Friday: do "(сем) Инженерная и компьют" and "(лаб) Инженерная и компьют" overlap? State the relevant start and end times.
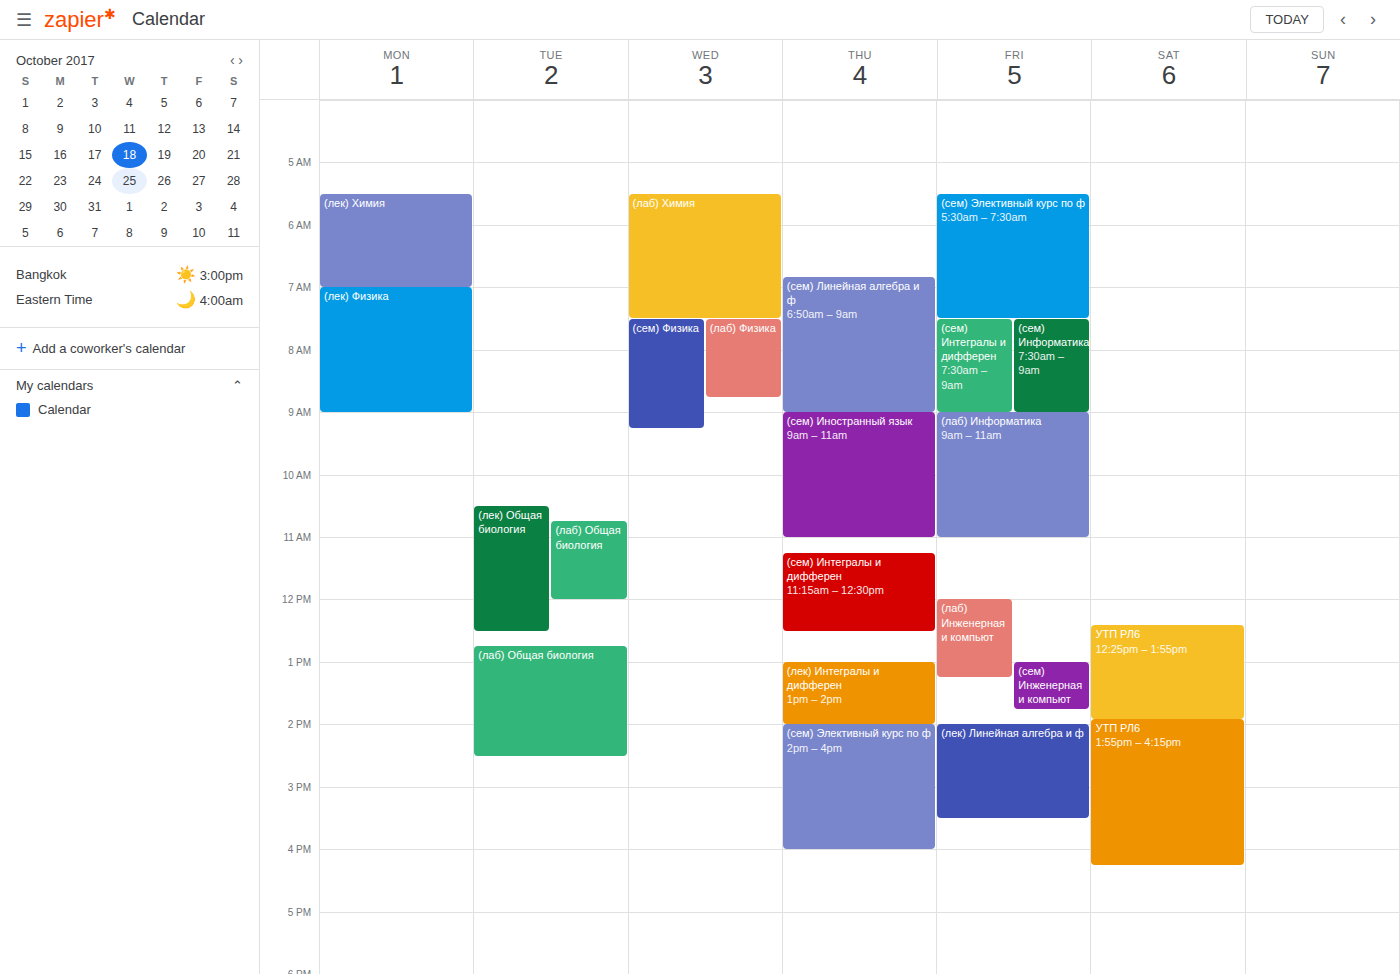
"(сем) Инженерная и компьют" starts at 1:00 PM, before "(лаб) Инженерная и компьют" ends at 1:15 PM -- they overlap.